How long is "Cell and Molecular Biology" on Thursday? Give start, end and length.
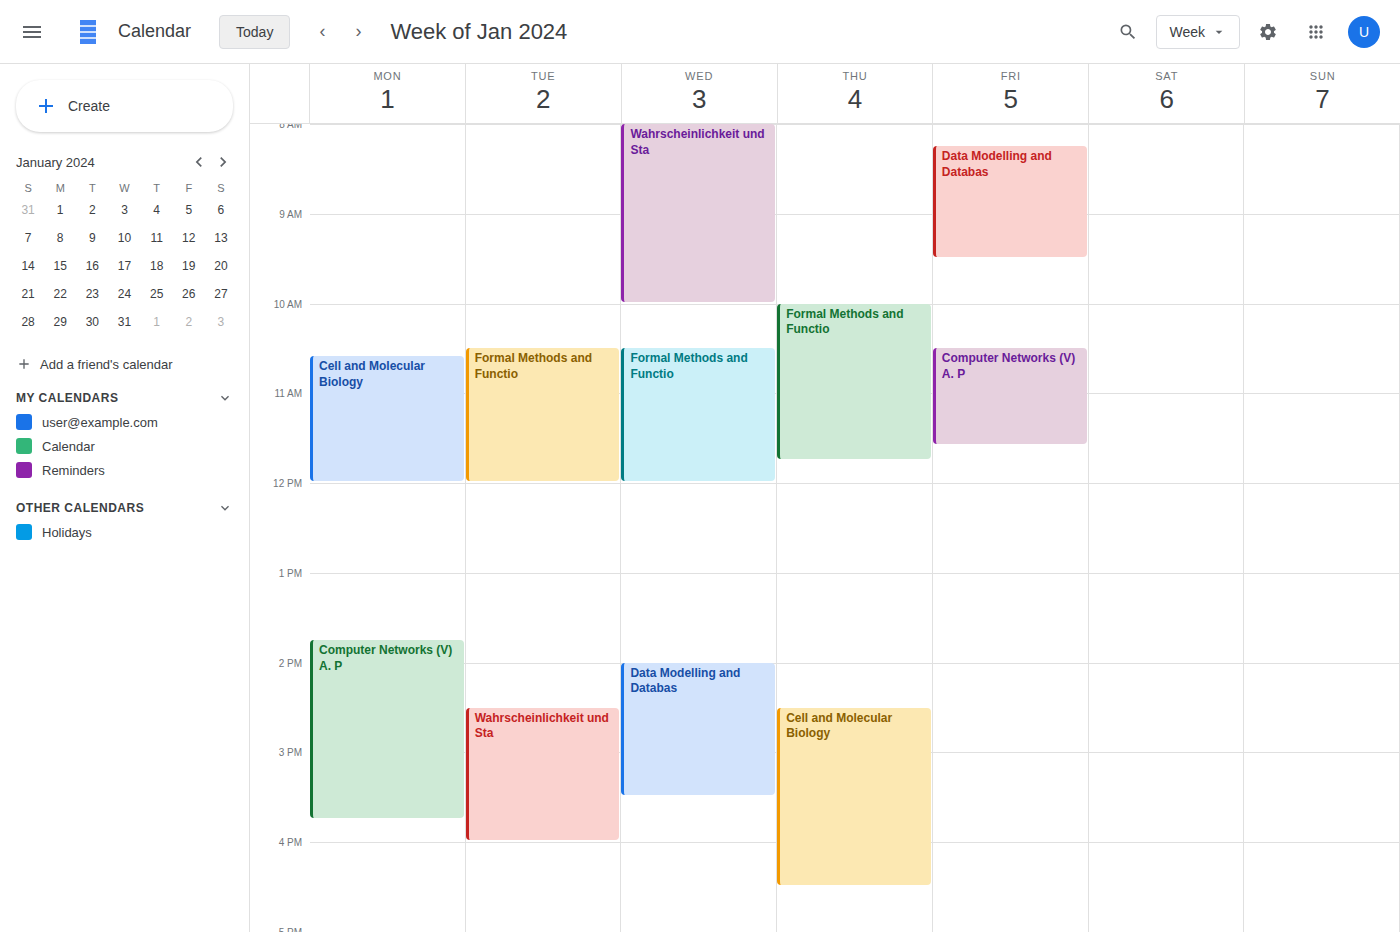
2:30 PM to 4:30 PM, 2 hours